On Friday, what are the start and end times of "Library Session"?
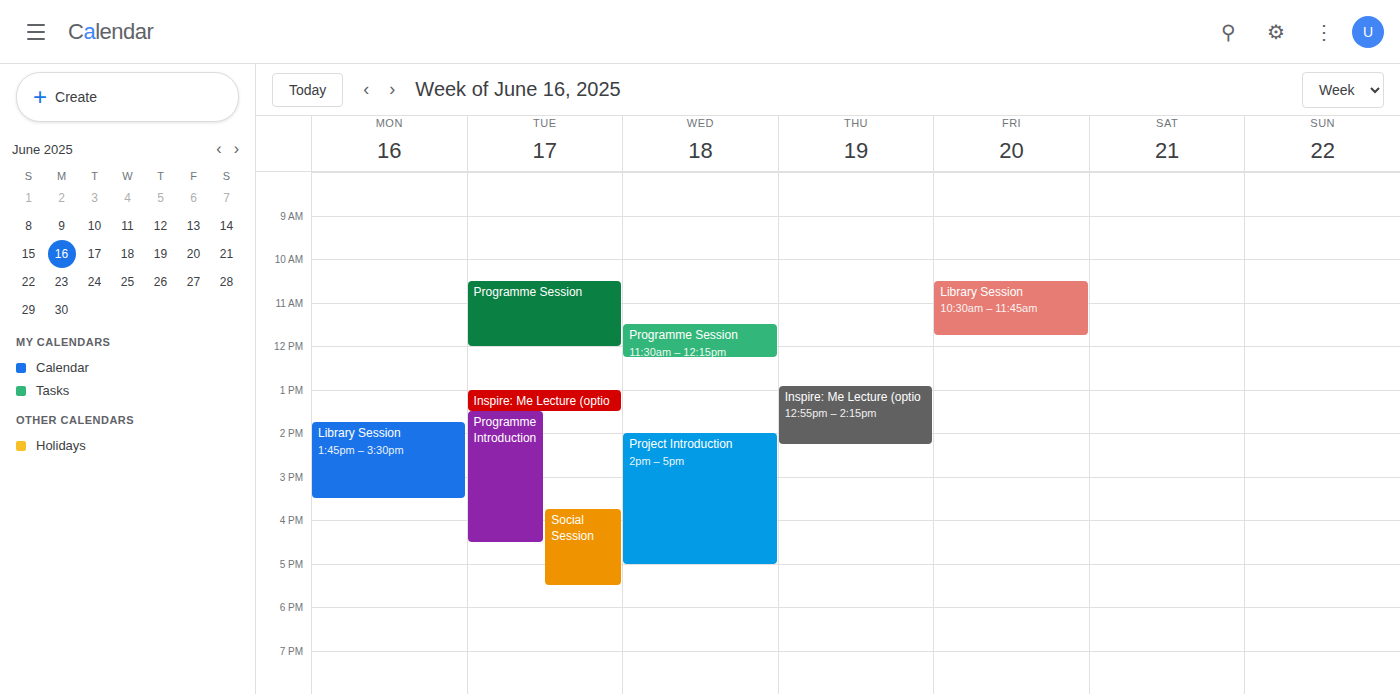
10:30 AM to 11:45 AM